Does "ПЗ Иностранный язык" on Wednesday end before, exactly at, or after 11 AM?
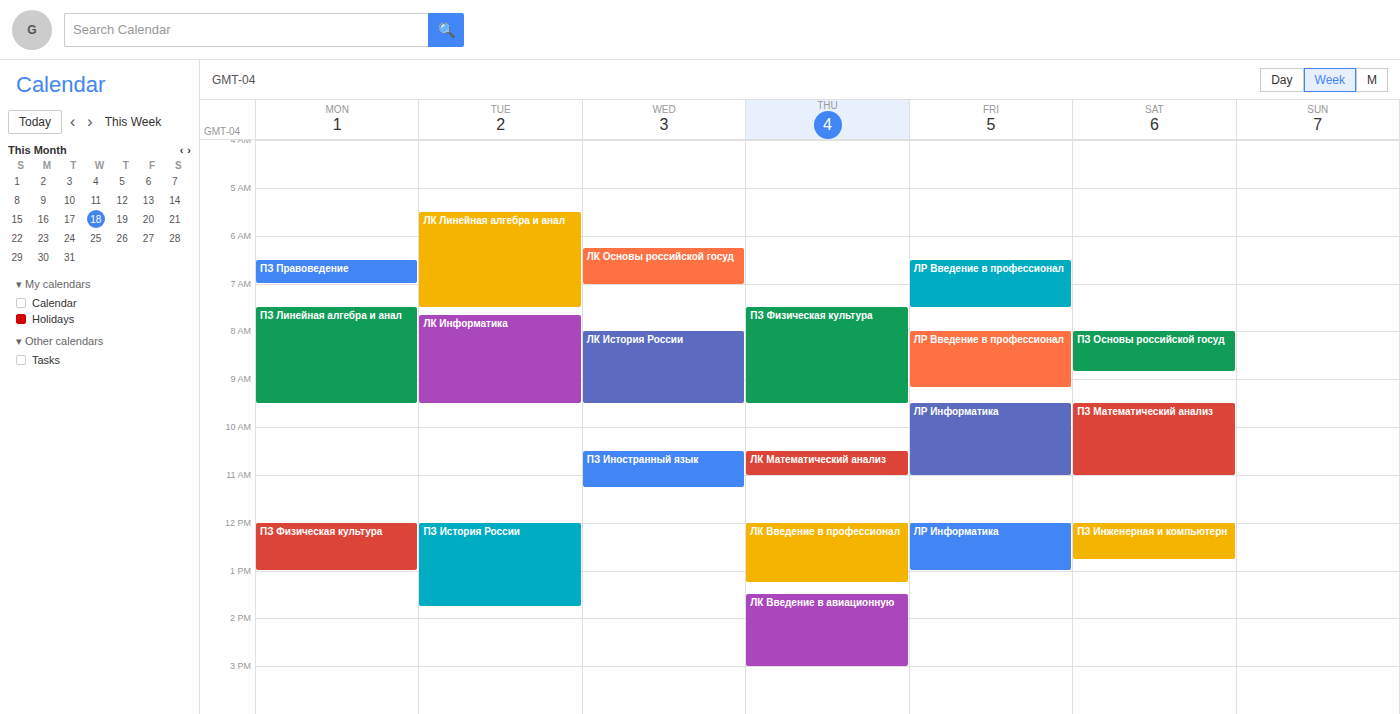
11:15 AM -- after 11 AM, 15 minutes below the 11 AM line.